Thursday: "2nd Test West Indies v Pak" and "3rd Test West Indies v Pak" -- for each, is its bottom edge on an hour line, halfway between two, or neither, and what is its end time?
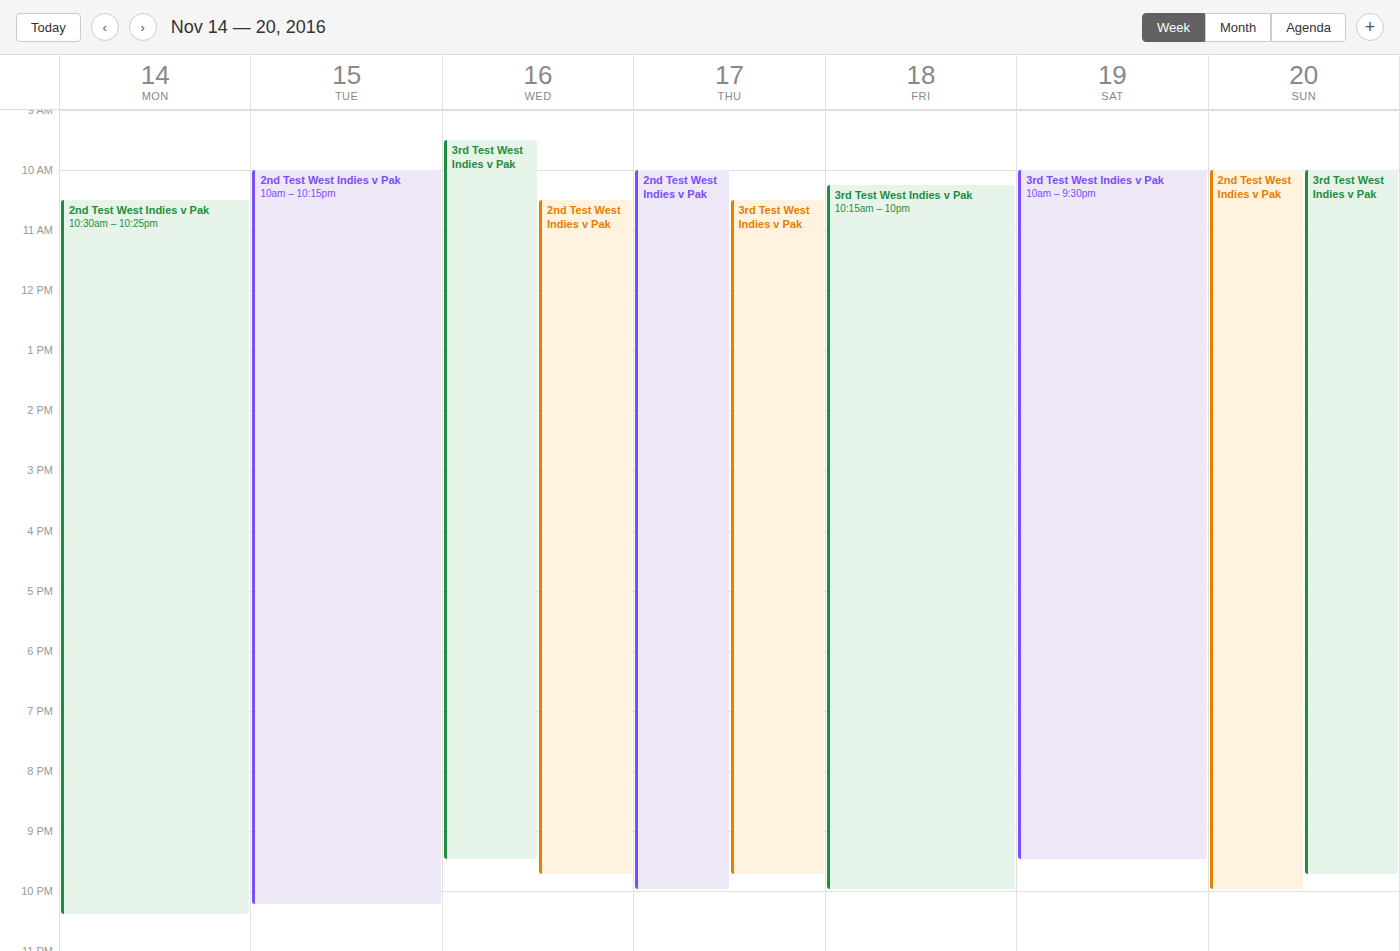
"2nd Test West Indies v Pak": 10:00 PM, exactly on the 10 PM line. "3rd Test West Indies v Pak": 9:45 PM, neither: three quarters of the way from the 9 PM line to the 10 PM line.